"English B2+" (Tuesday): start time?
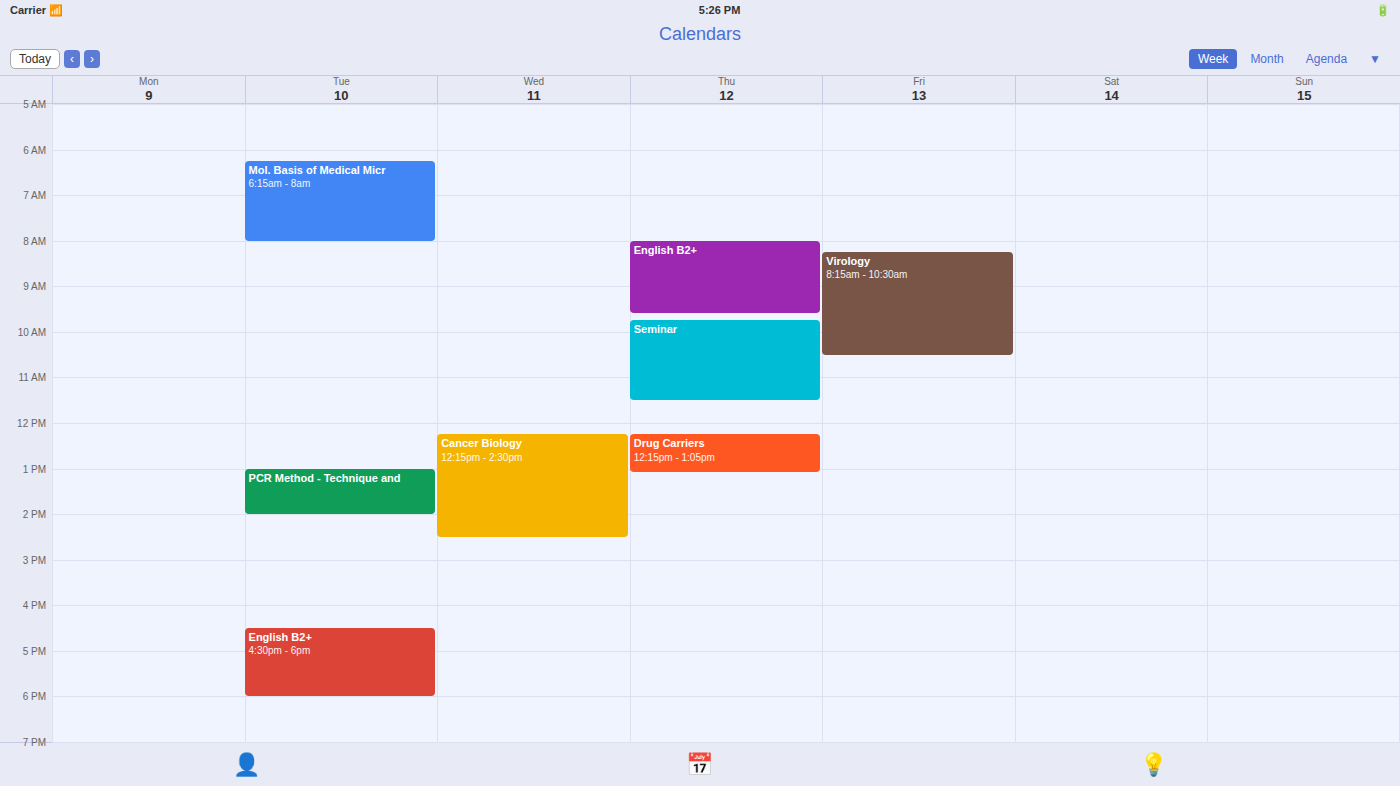
4:30 PM